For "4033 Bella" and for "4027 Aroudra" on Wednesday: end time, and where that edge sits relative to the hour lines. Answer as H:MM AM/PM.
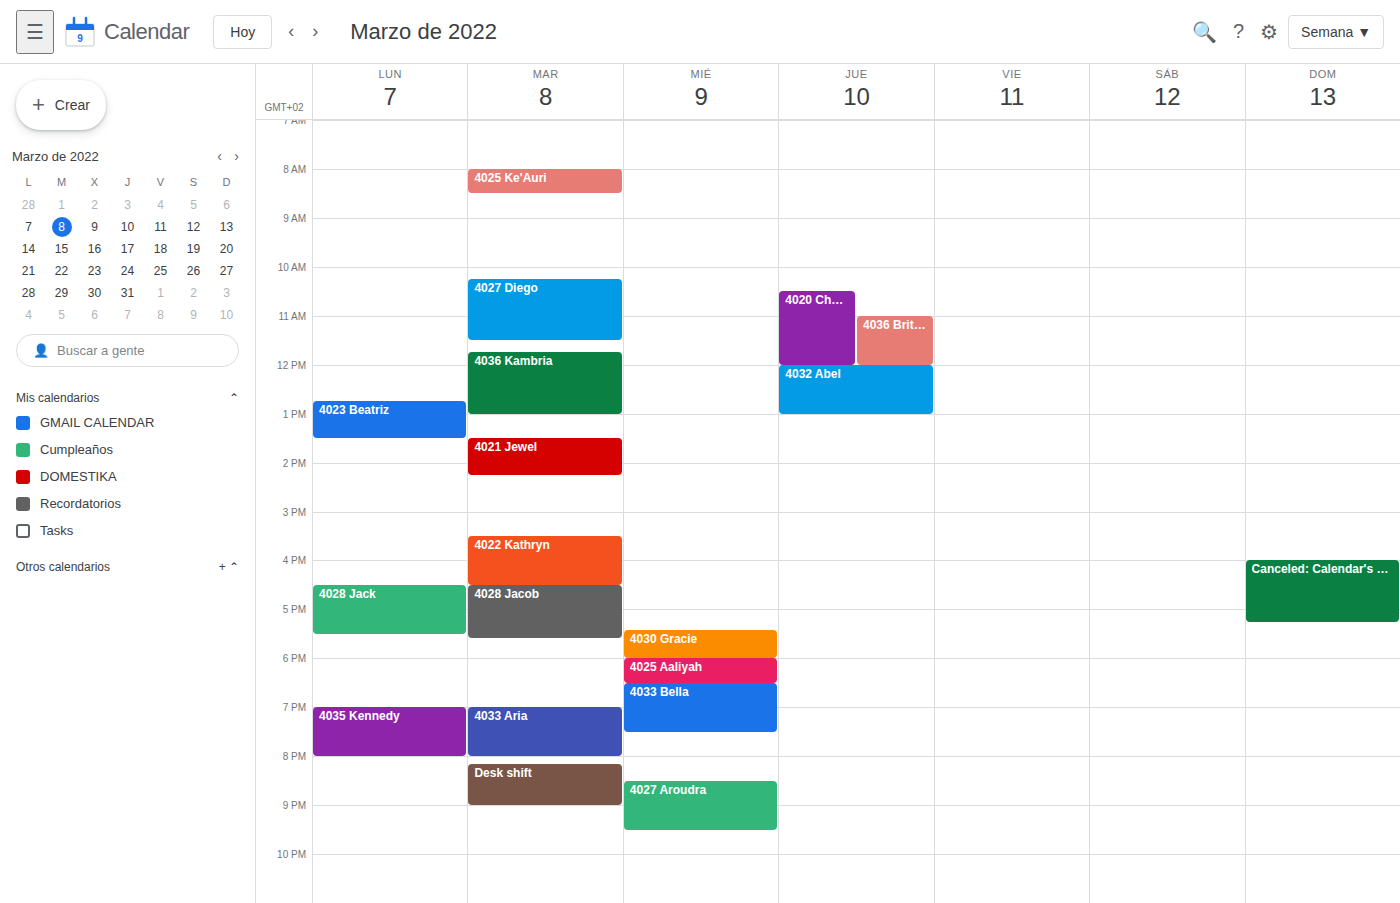
"4033 Bella": 7:30 PM, halfway between the 7 PM and 8 PM lines. "4027 Aroudra": 9:30 PM, halfway between the 9 PM and 10 PM lines.